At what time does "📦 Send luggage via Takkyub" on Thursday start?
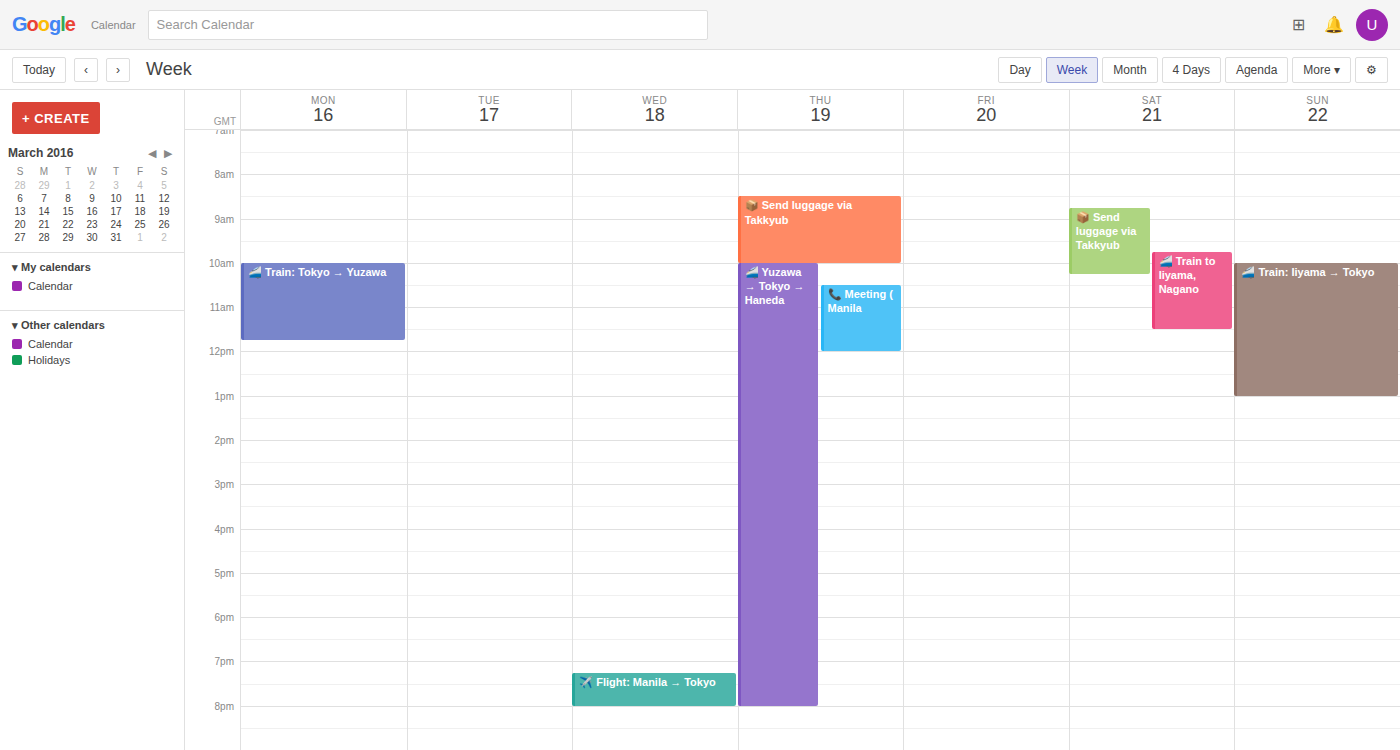
8:30 AM